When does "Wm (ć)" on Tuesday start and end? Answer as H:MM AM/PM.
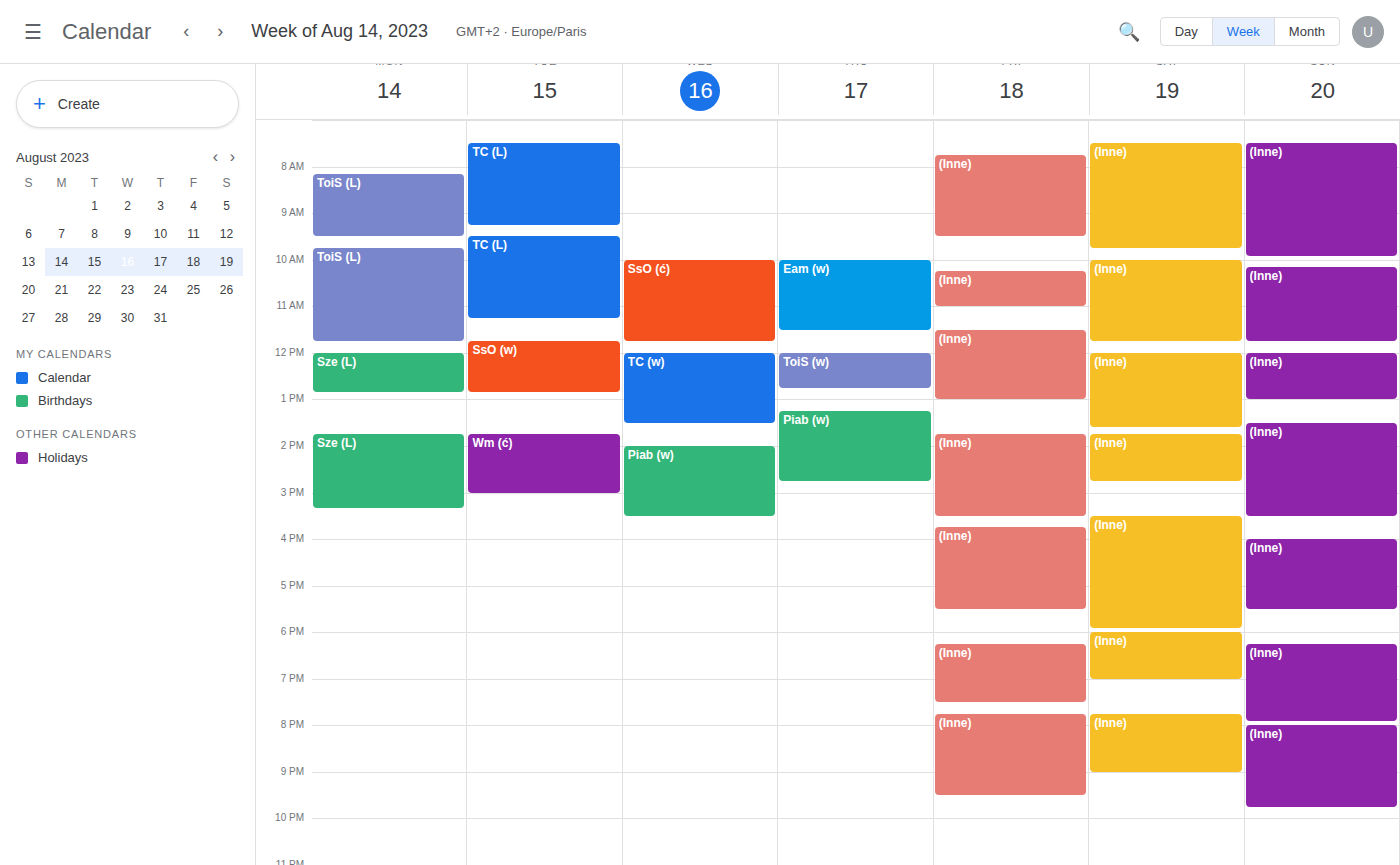
1:45 PM to 3:00 PM